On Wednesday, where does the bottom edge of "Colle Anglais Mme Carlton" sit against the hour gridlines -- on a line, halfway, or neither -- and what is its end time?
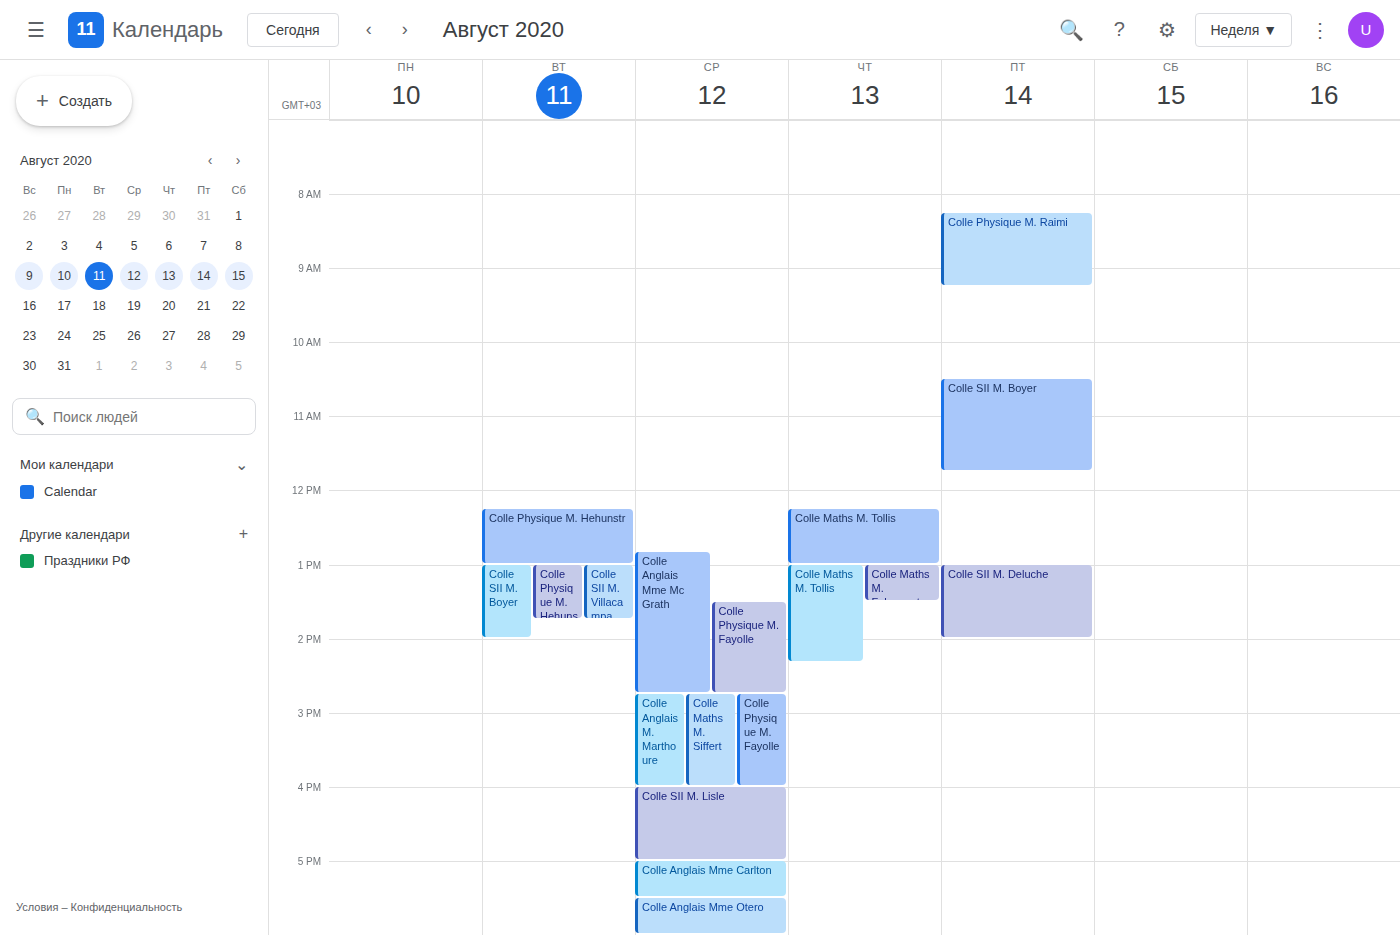
5:30 PM -- halfway between the 5 PM and 6 PM lines.